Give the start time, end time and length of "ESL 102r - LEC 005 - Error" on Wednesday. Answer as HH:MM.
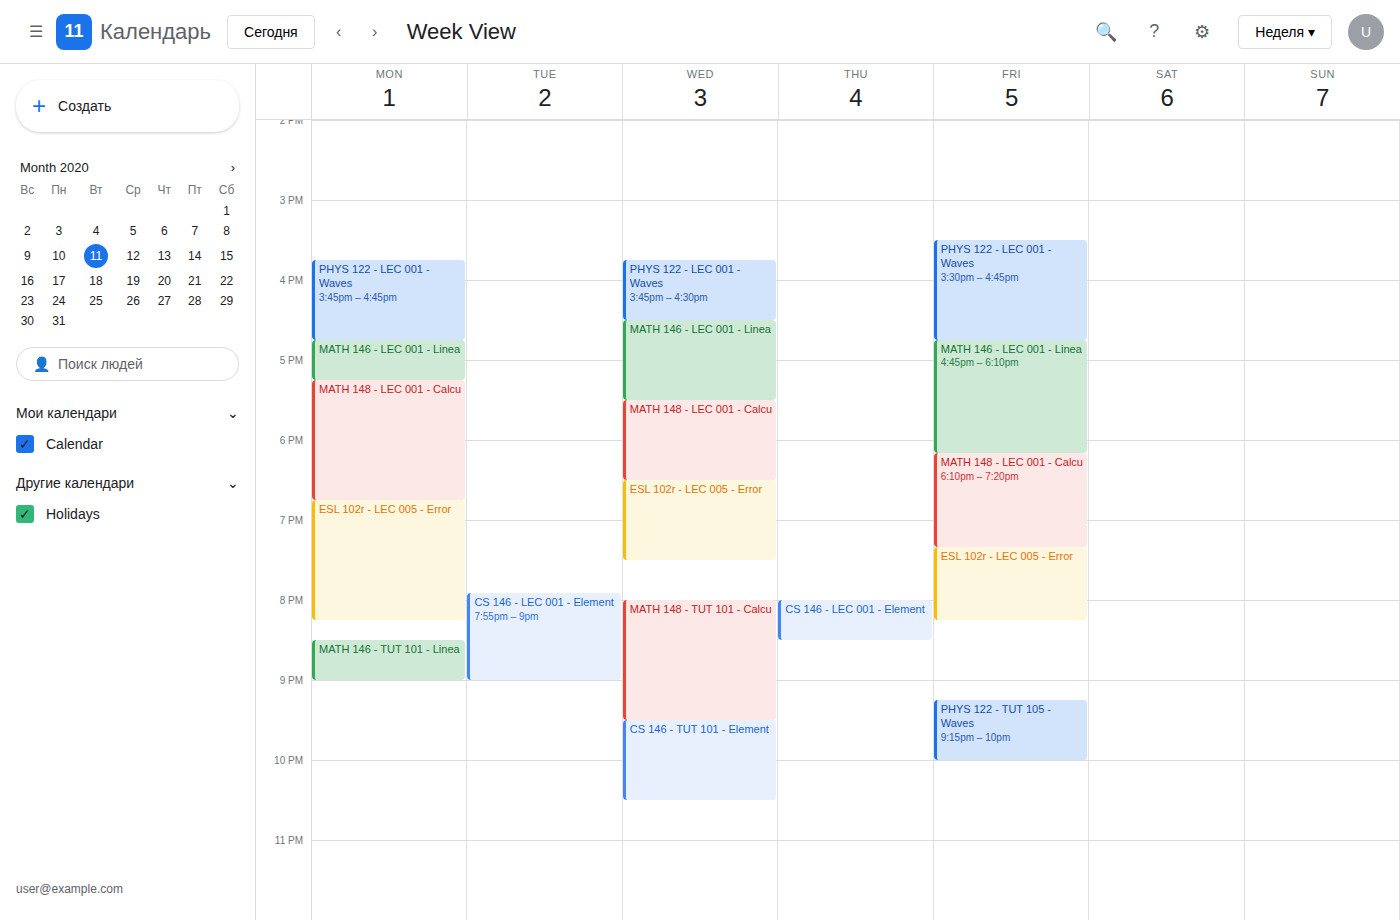
18:30 to 19:30, 1 hour